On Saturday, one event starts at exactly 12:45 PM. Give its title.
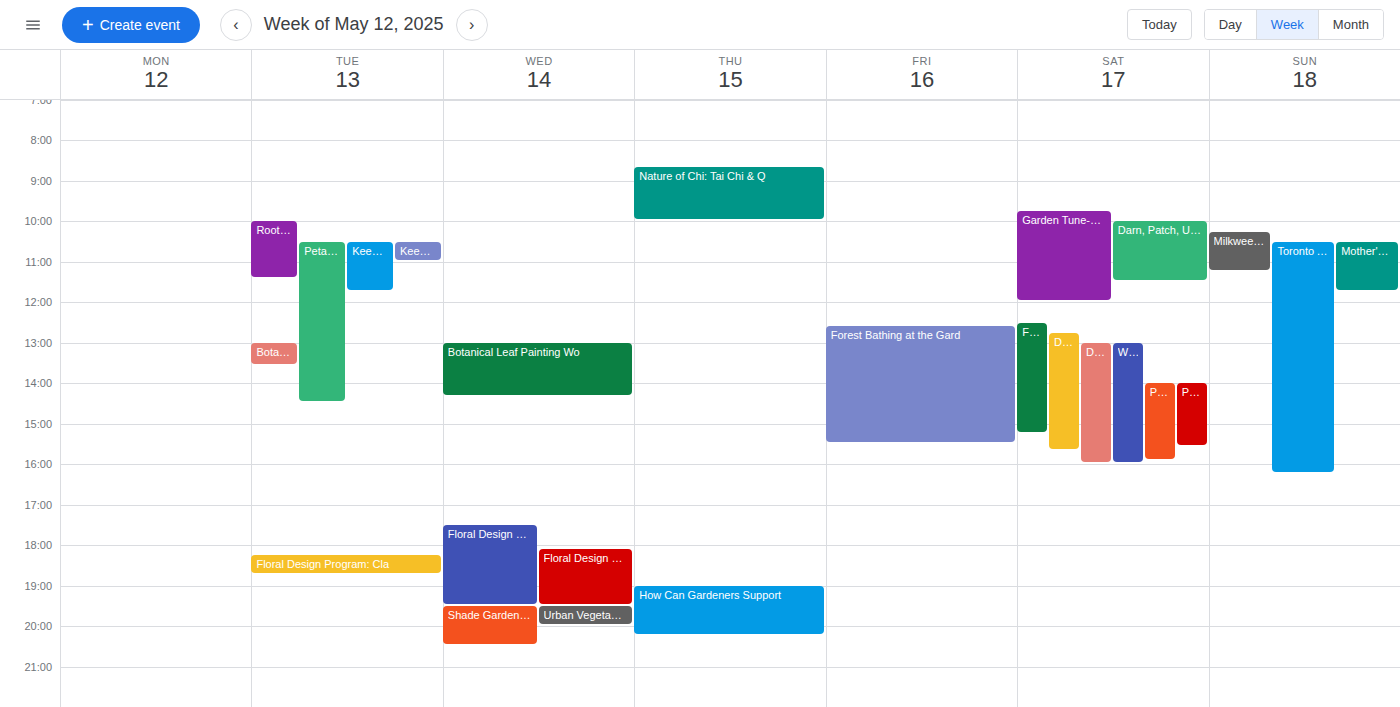
"Drawing with Botanical Ink"